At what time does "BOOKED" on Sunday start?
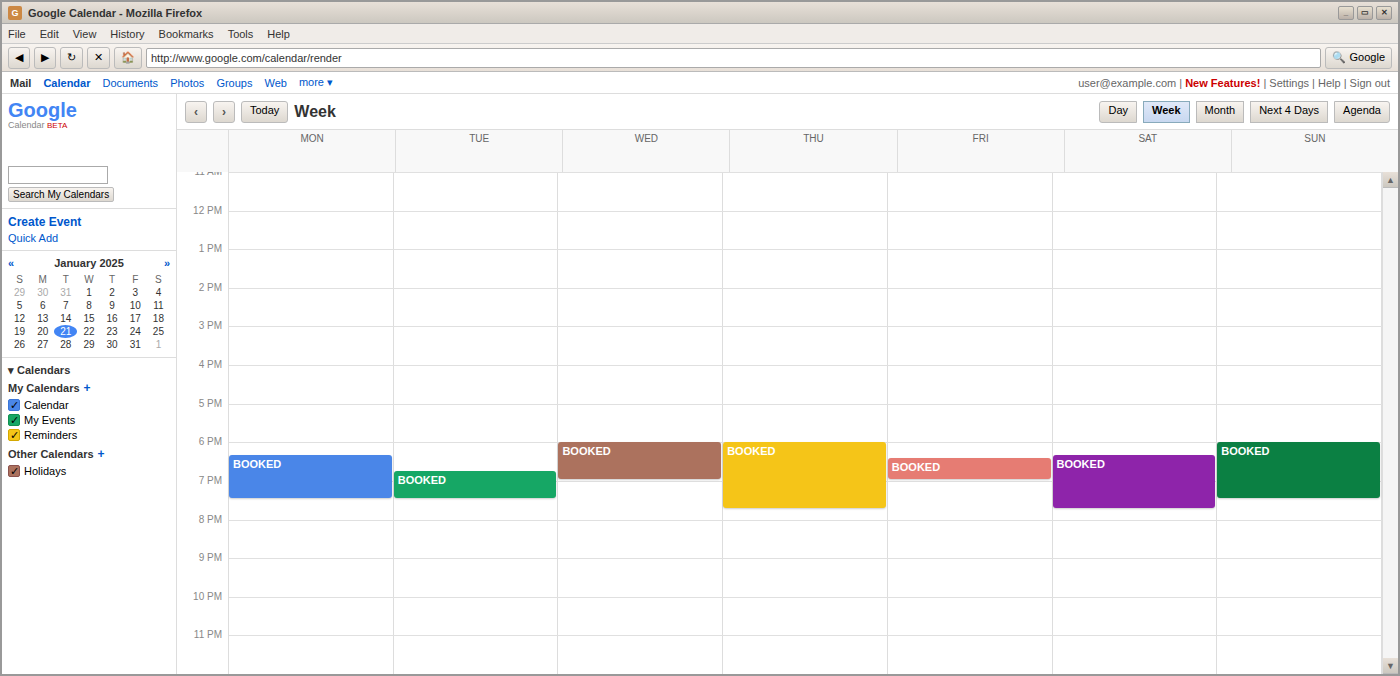
6:00 PM